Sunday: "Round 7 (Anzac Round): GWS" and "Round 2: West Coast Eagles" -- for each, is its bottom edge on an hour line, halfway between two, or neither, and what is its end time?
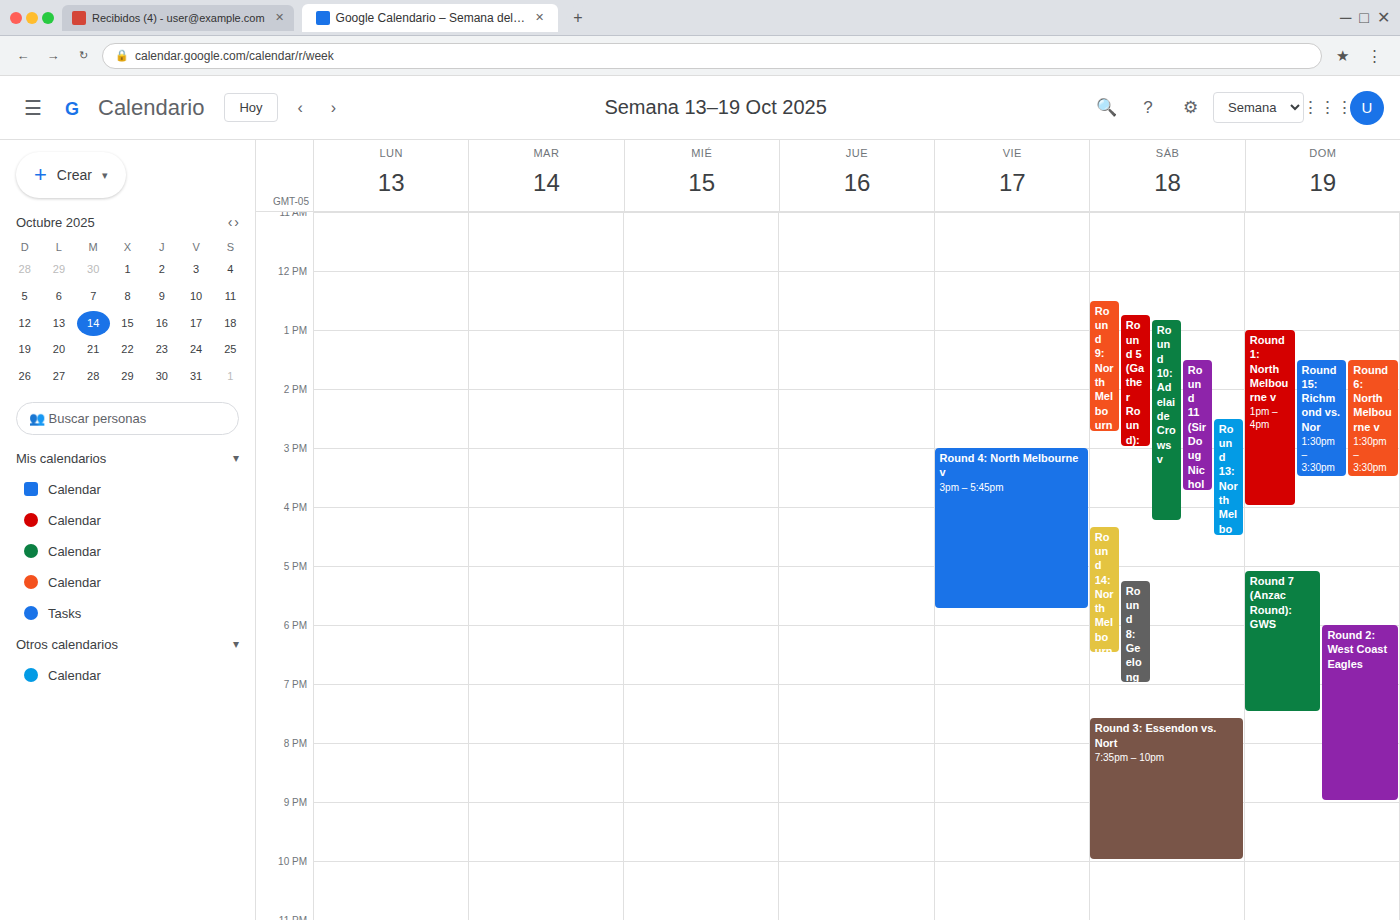
"Round 7 (Anzac Round): GWS": 7:30 PM, halfway between the 7 PM and 8 PM lines. "Round 2: West Coast Eagles": 9:00 PM, exactly on the 9 PM line.